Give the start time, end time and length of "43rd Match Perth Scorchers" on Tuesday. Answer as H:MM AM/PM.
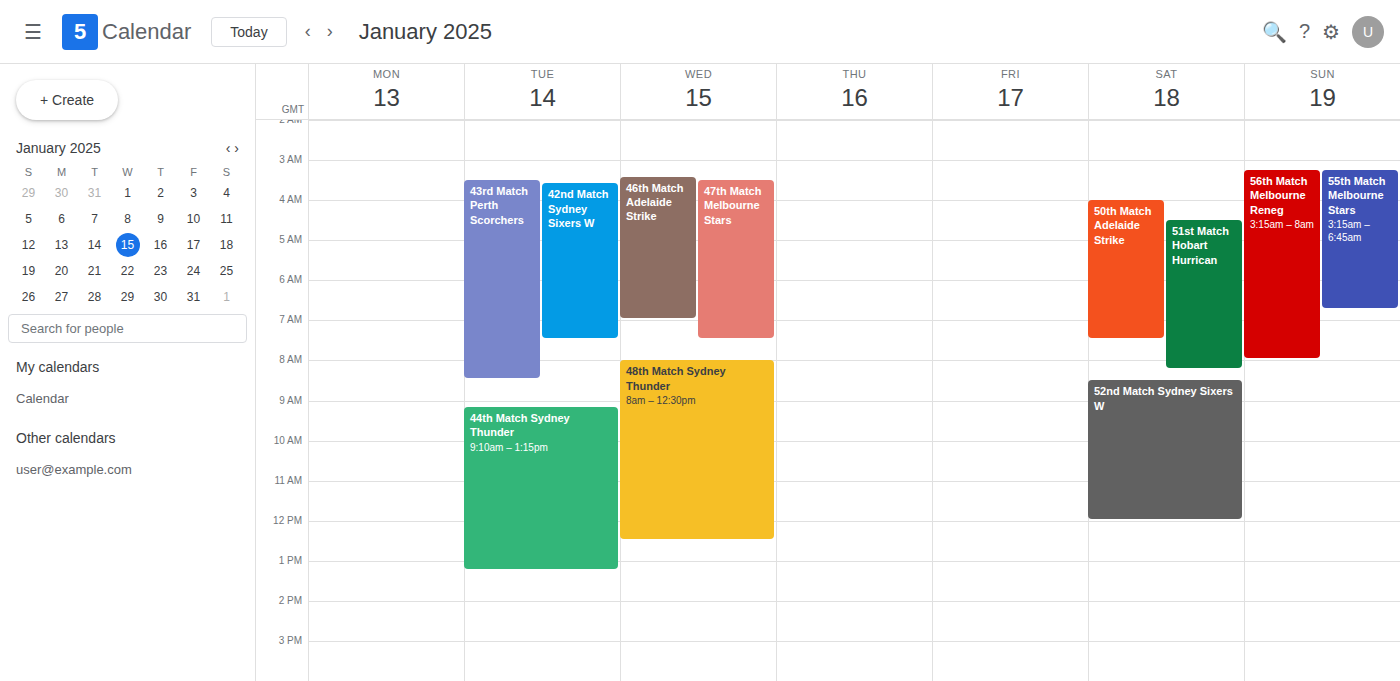
3:30 AM to 8:30 AM, 5 hours